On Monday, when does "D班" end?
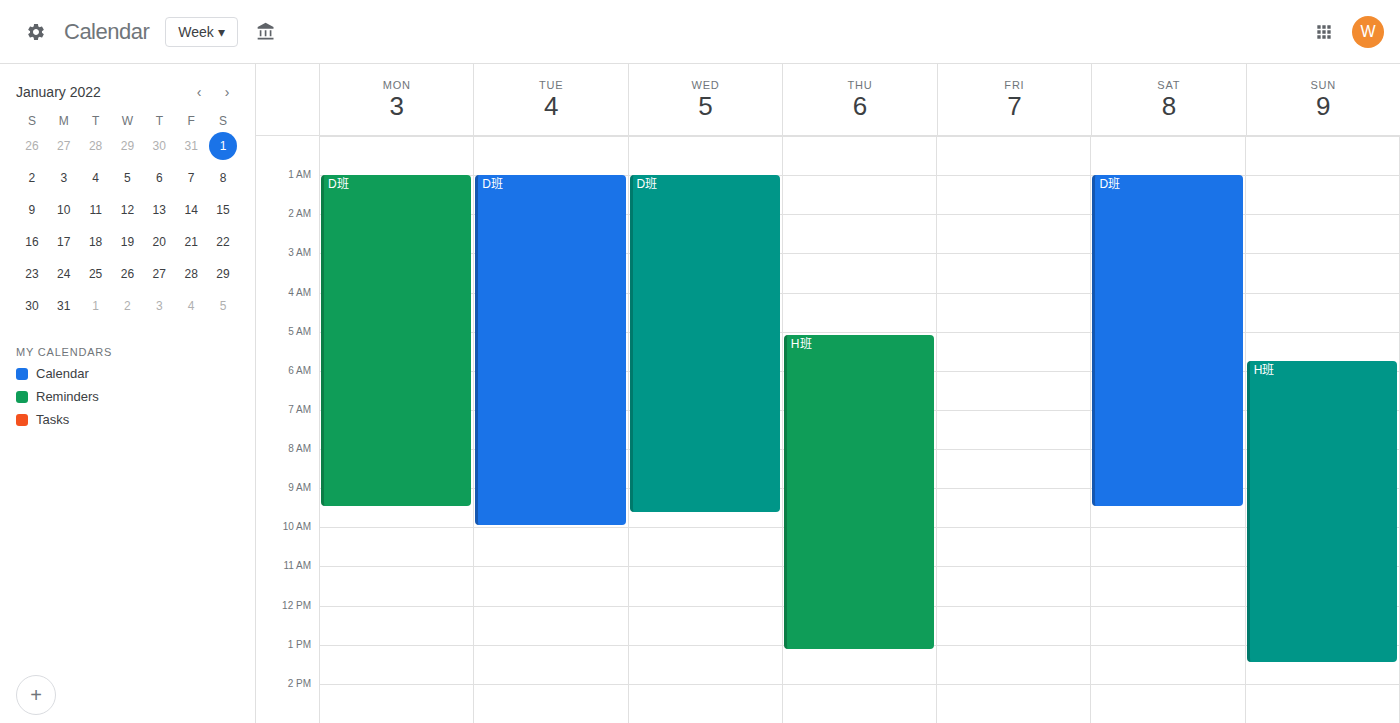
9:30 AM